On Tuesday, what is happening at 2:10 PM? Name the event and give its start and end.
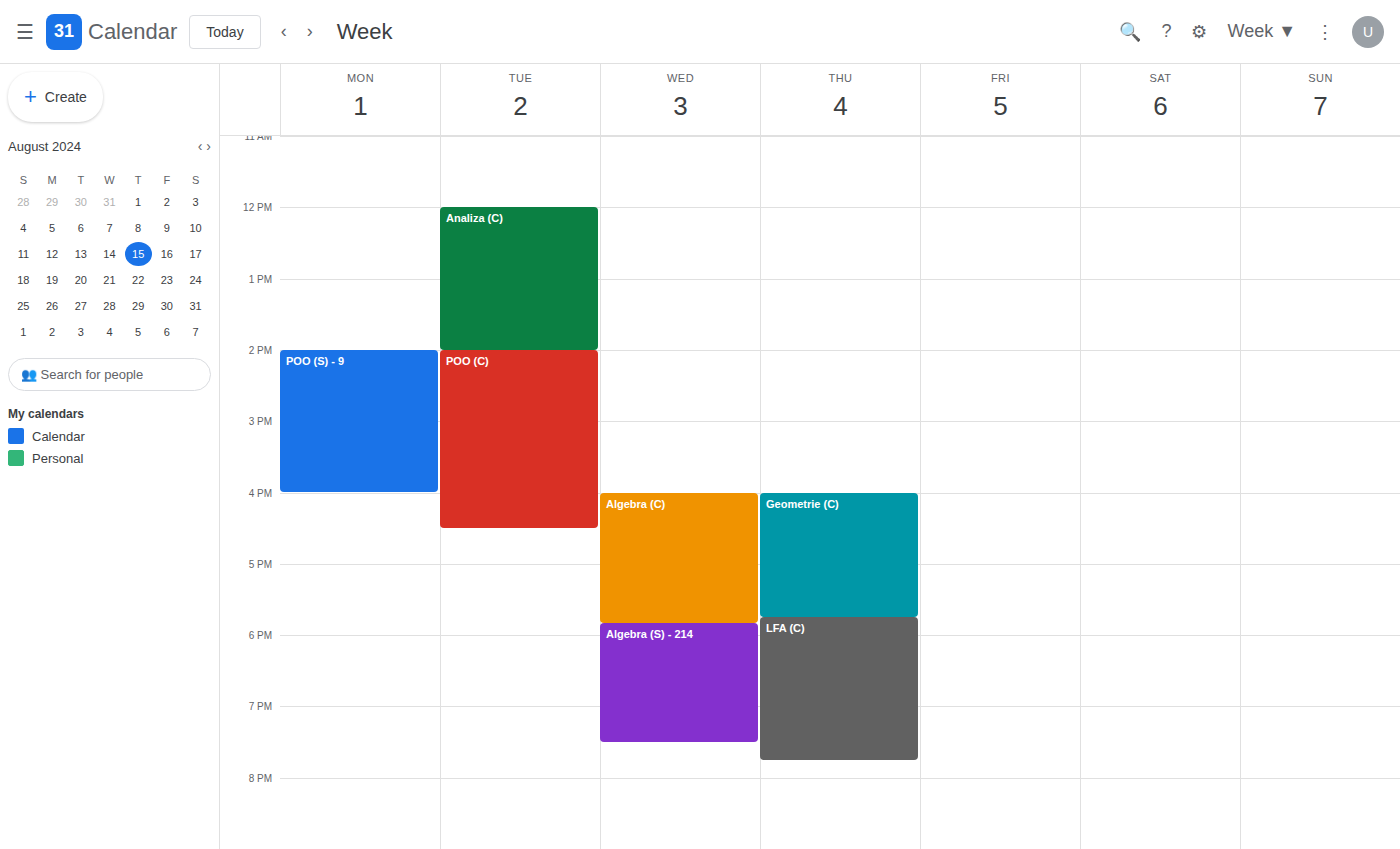
"POO (C)", 2:00 PM to 4:30 PM